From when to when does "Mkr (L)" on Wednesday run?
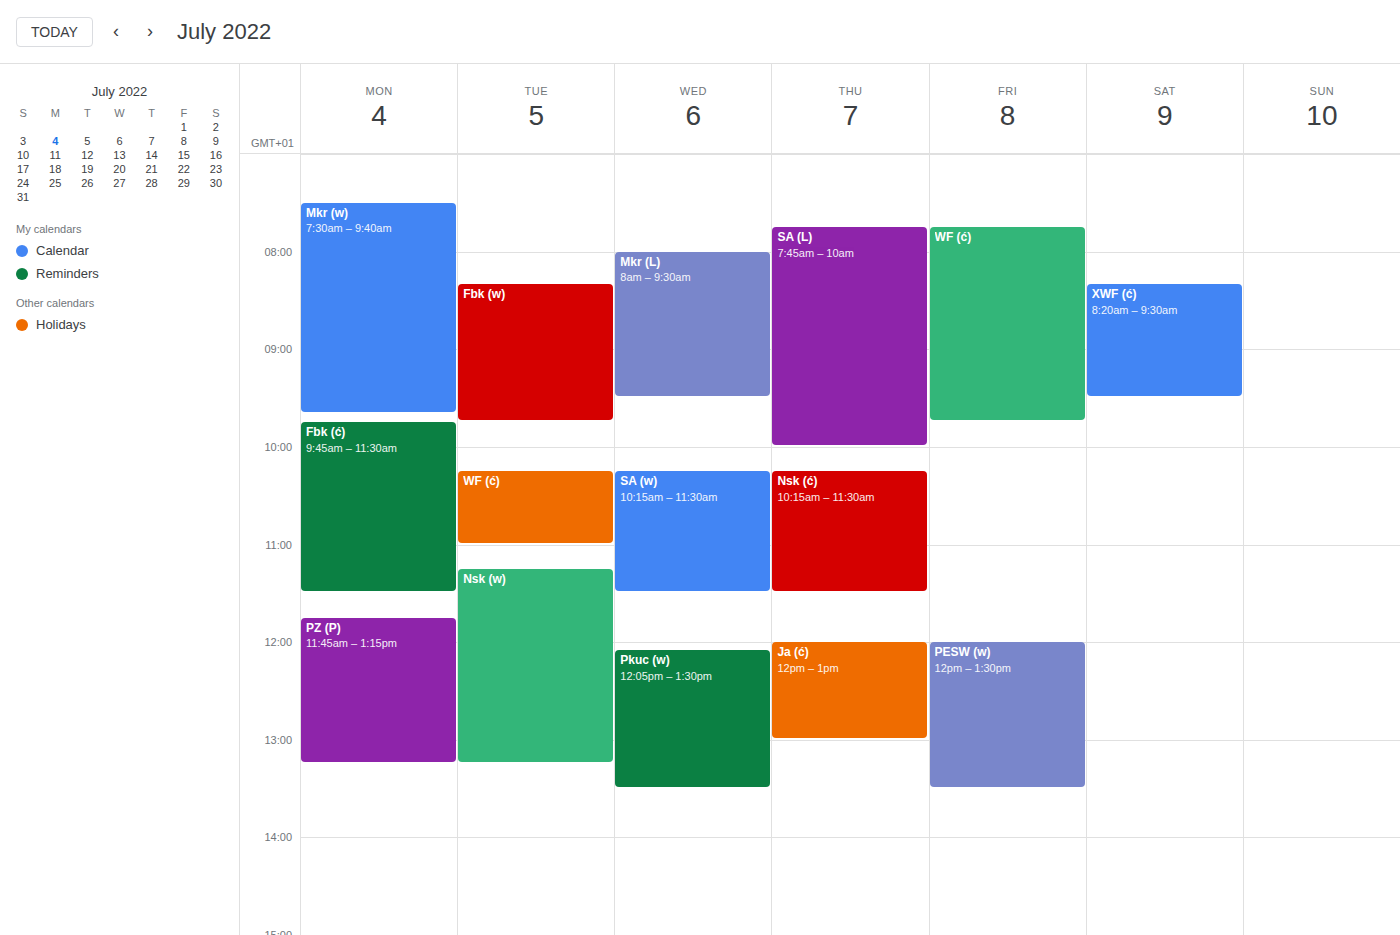
8:00 AM to 9:30 AM